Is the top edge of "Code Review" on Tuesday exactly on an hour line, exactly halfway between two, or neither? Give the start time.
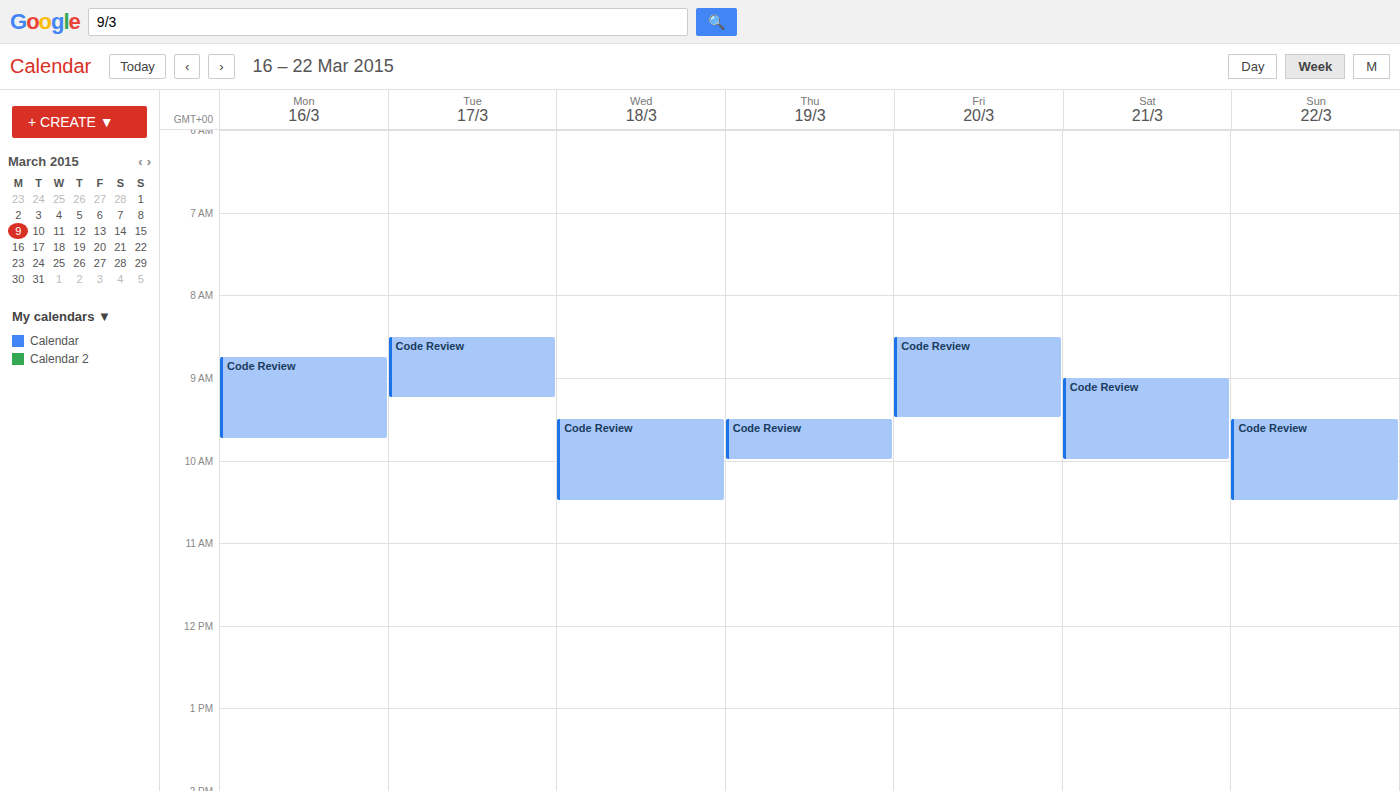
8:30 AM -- halfway between the 8 AM and 9 AM lines.